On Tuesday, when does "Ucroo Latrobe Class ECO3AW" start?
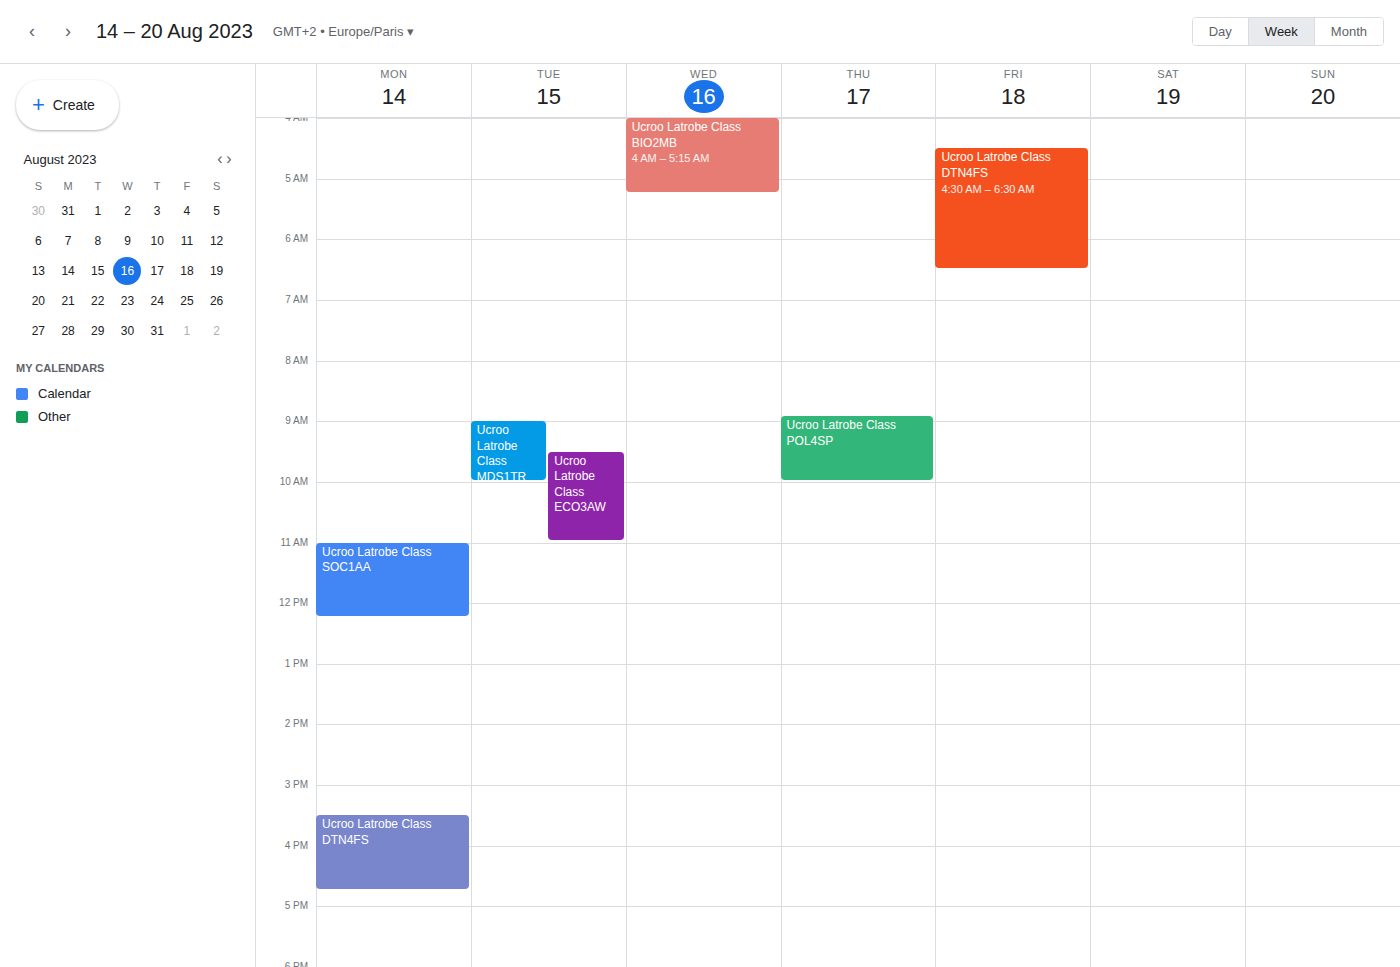
9:30 AM